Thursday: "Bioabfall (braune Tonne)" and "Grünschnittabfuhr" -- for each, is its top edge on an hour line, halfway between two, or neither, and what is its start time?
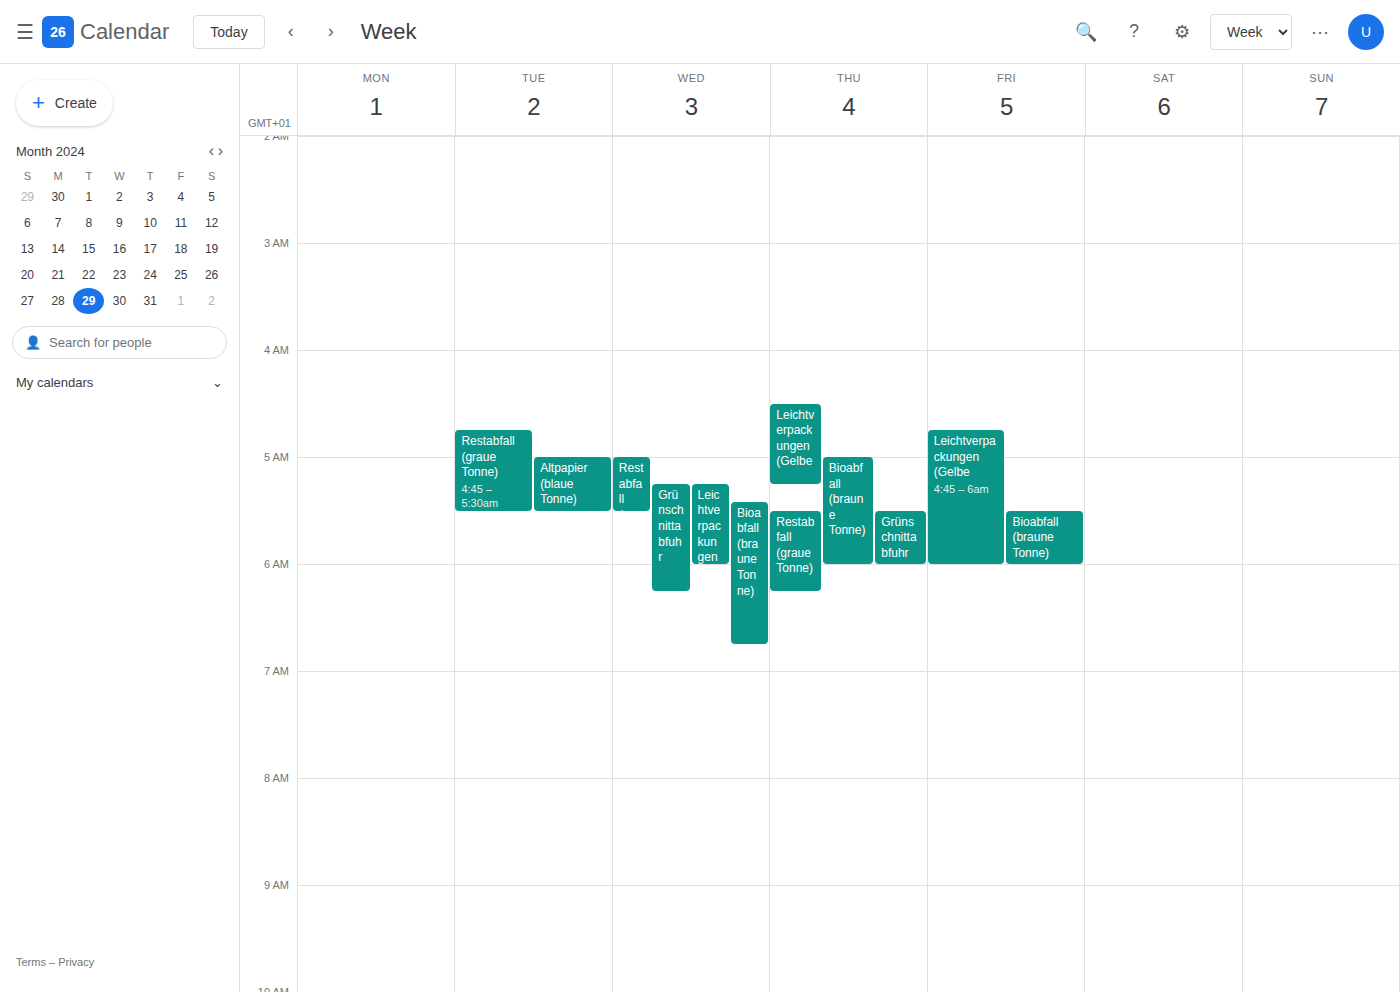
"Bioabfall (braune Tonne)": 05:00, exactly on the 05:00 line. "Grünschnittabfuhr": 05:30, halfway between the 05:00 and 06:00 lines.